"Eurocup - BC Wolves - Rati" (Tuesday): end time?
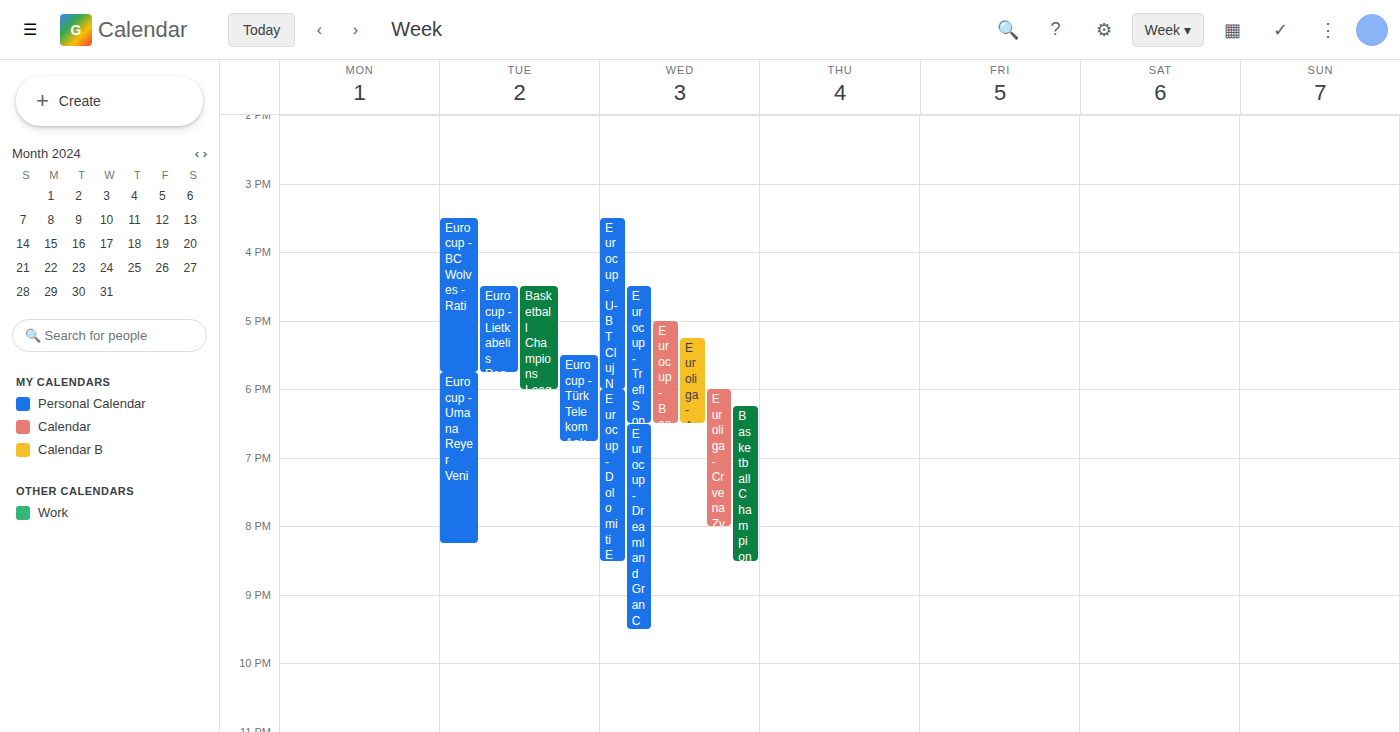
5:45 PM